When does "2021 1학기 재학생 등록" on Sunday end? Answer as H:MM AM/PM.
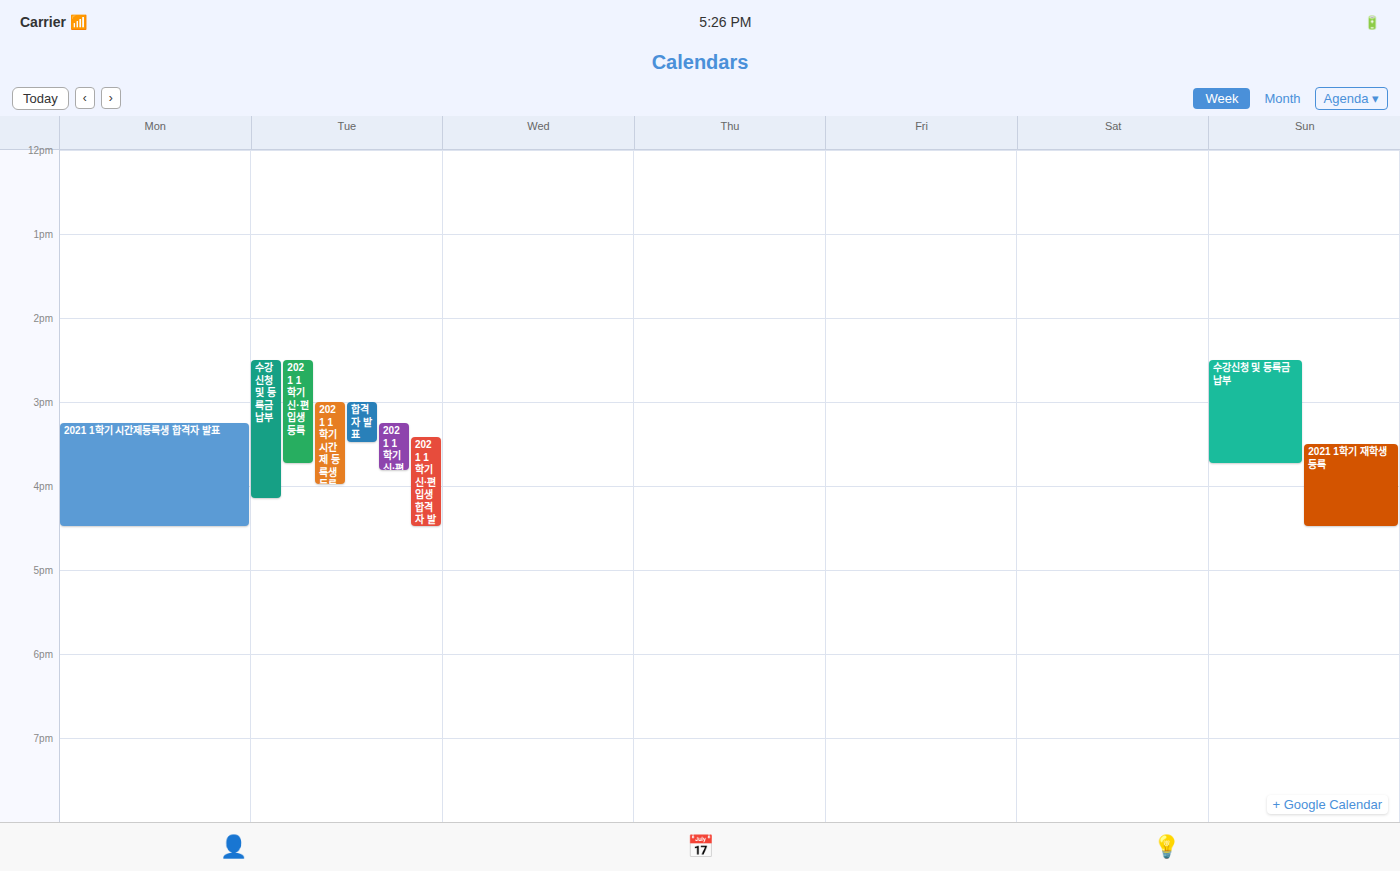
4:30 PM